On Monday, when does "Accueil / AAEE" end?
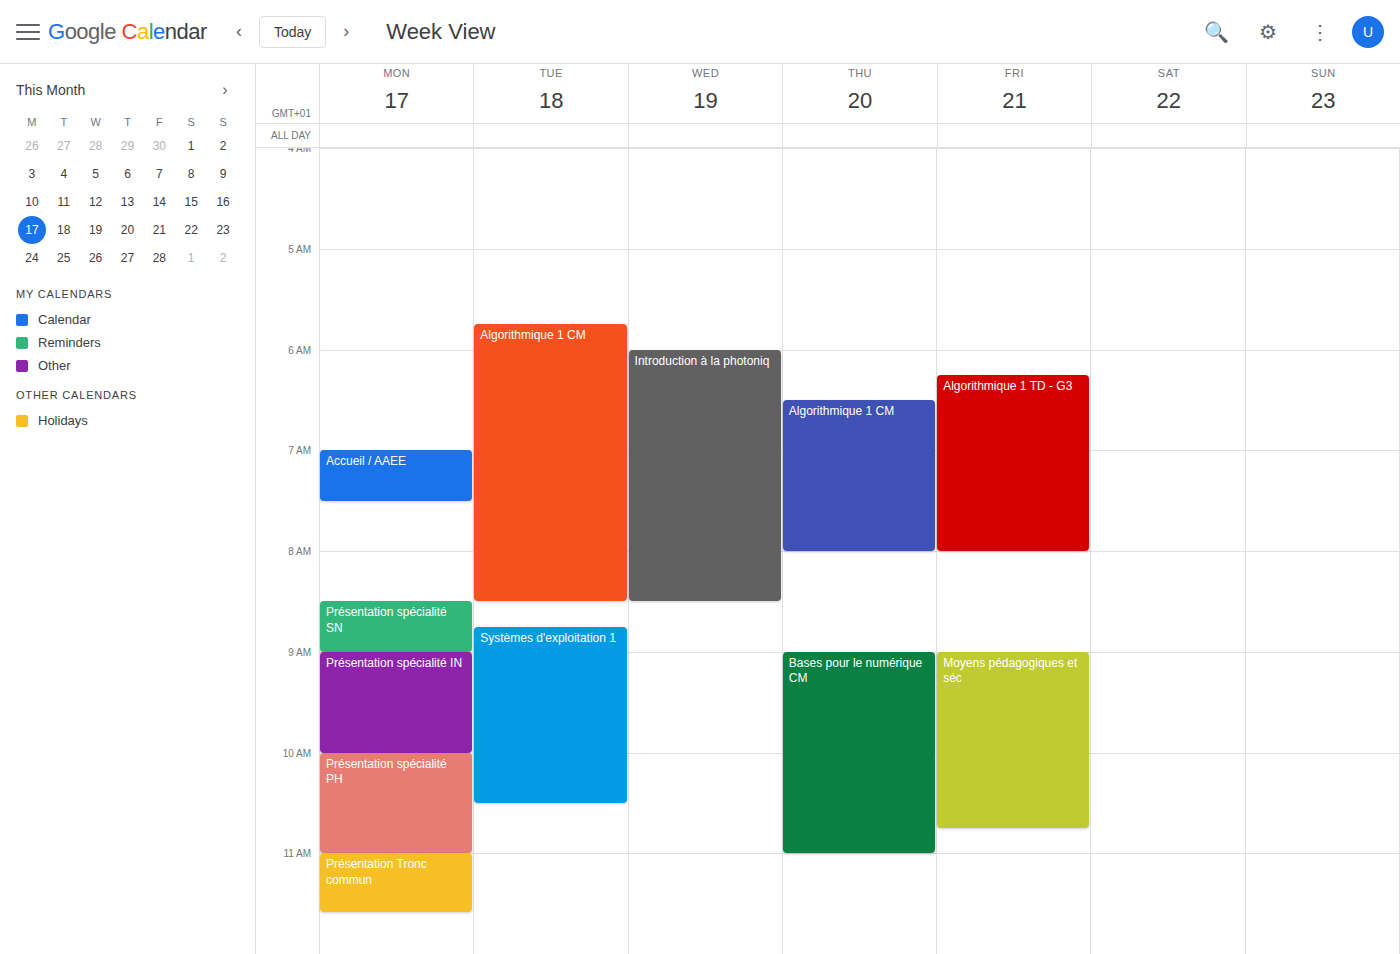
7:30 AM